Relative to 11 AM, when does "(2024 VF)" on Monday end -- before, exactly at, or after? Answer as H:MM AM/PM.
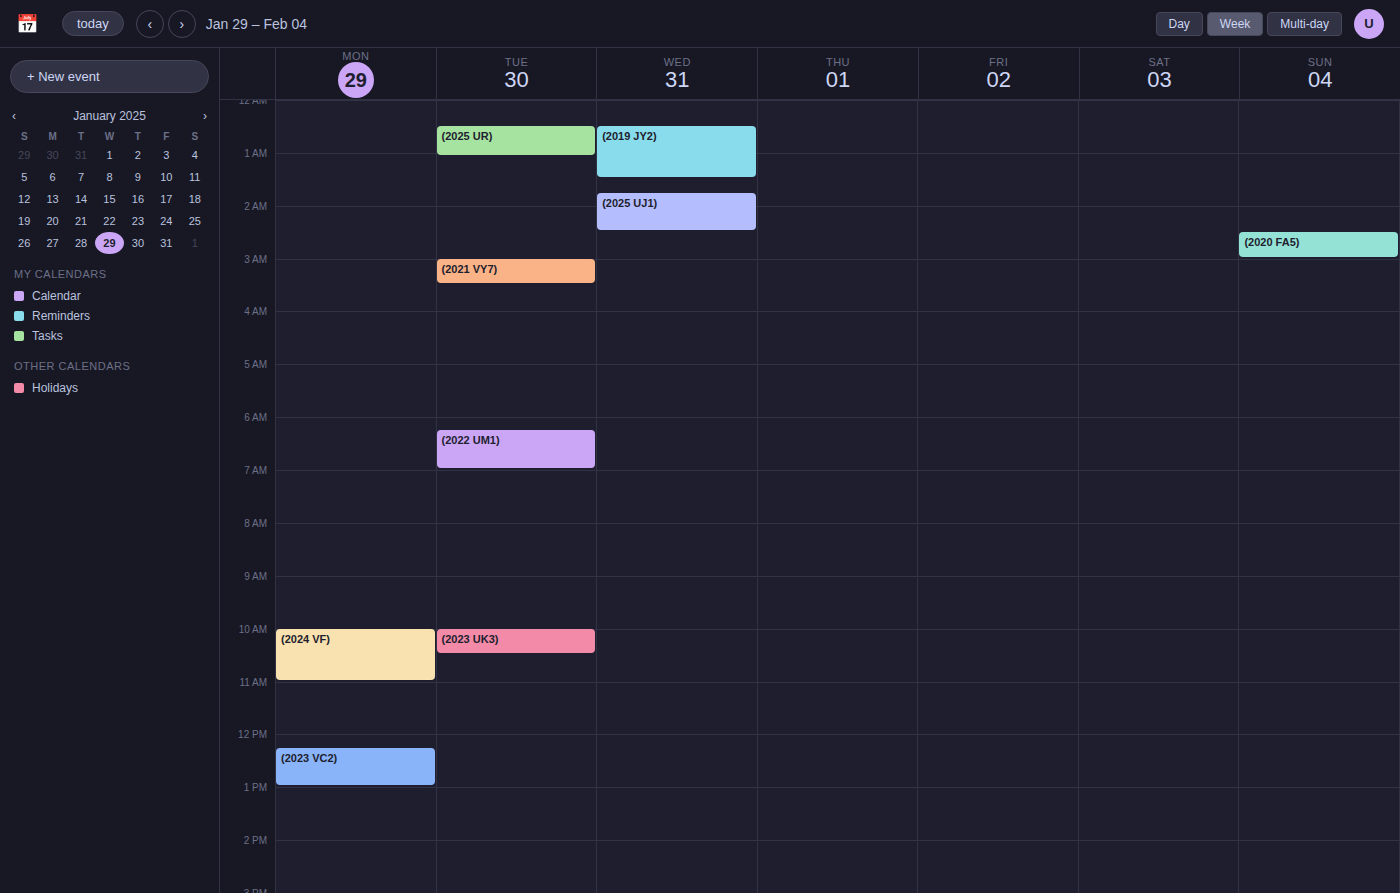
11:00 AM -- exactly at 11 AM, on the 11 AM line.